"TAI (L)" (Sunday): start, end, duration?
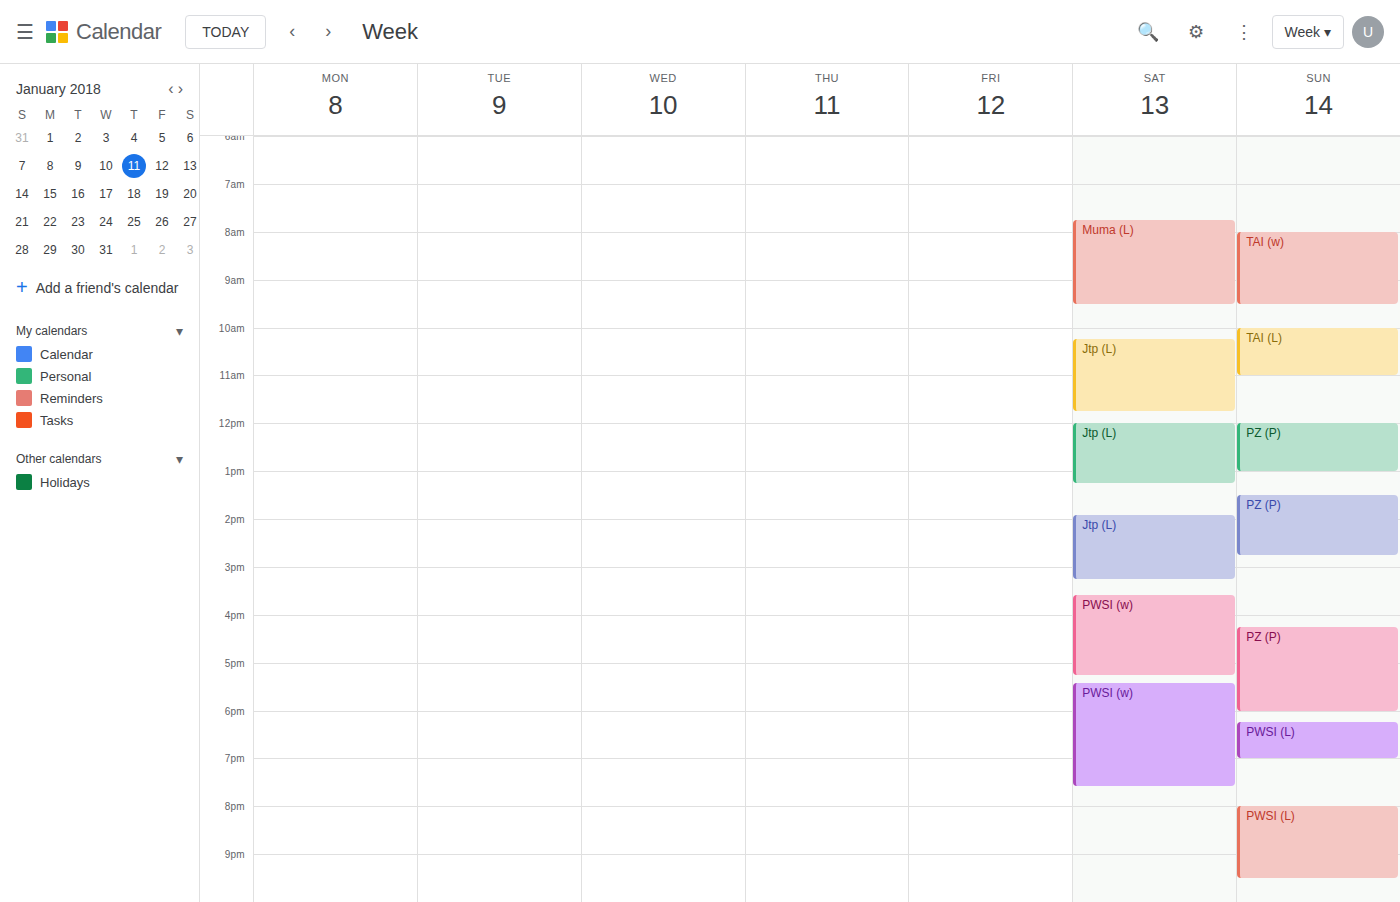
10:00 AM to 11:00 AM, 1 hour